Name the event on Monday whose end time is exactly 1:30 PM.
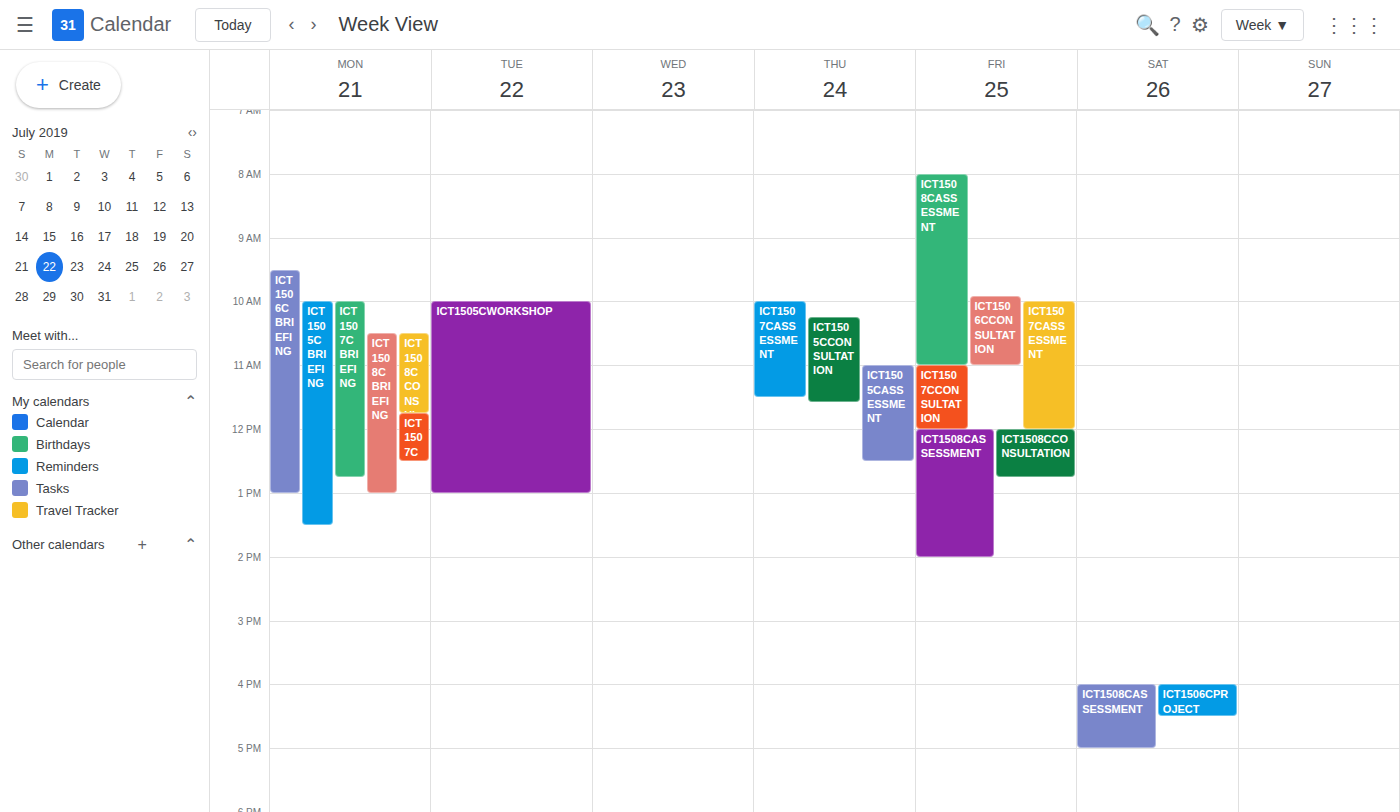
"ICT1505CBRIEFING"